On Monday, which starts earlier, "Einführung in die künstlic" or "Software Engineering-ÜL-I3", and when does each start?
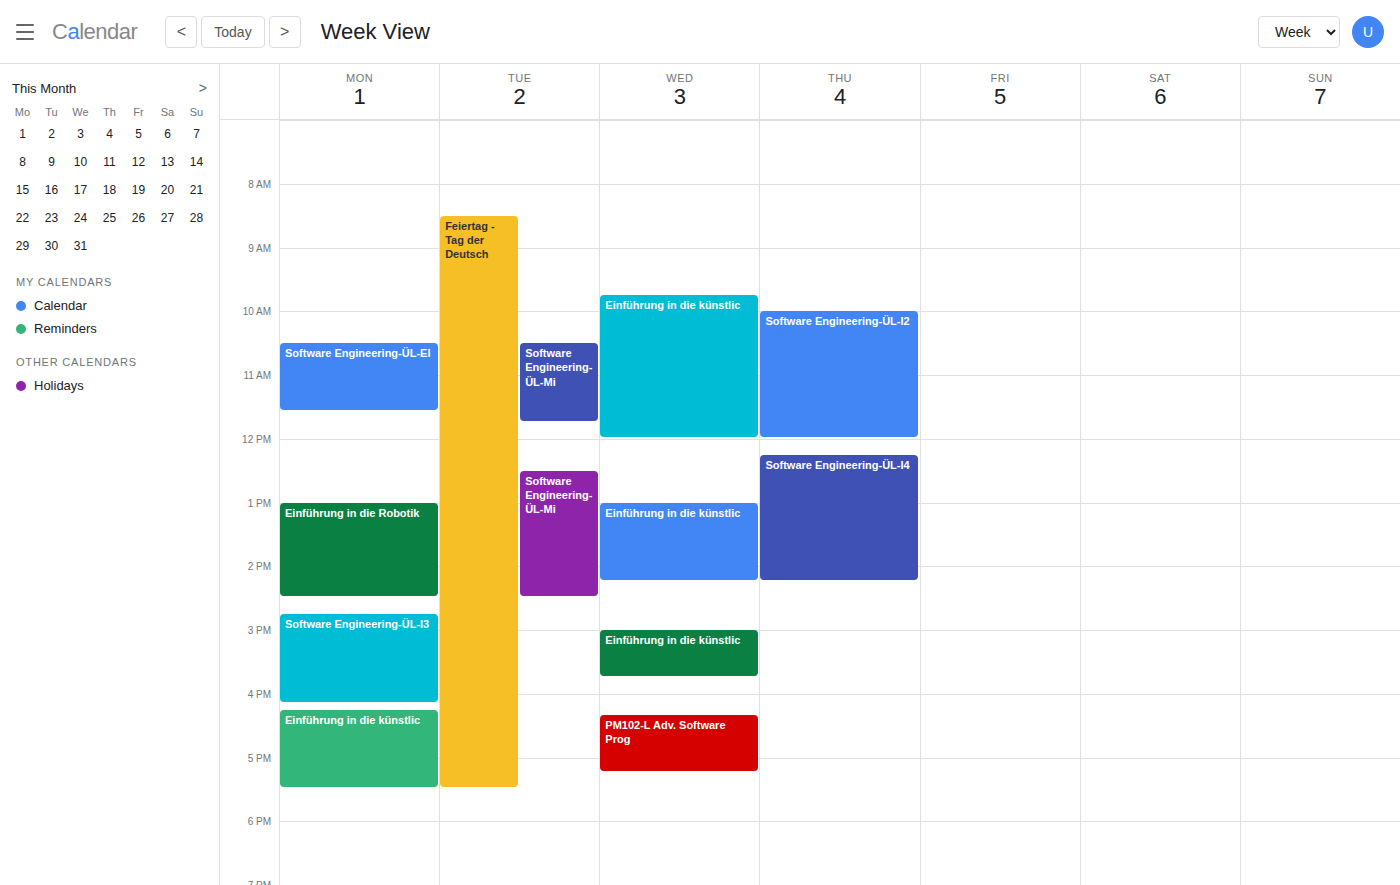
"Software Engineering-ÜL-I3" 2:45 PM; "Einführung in die künstlic" 4:15 PM.